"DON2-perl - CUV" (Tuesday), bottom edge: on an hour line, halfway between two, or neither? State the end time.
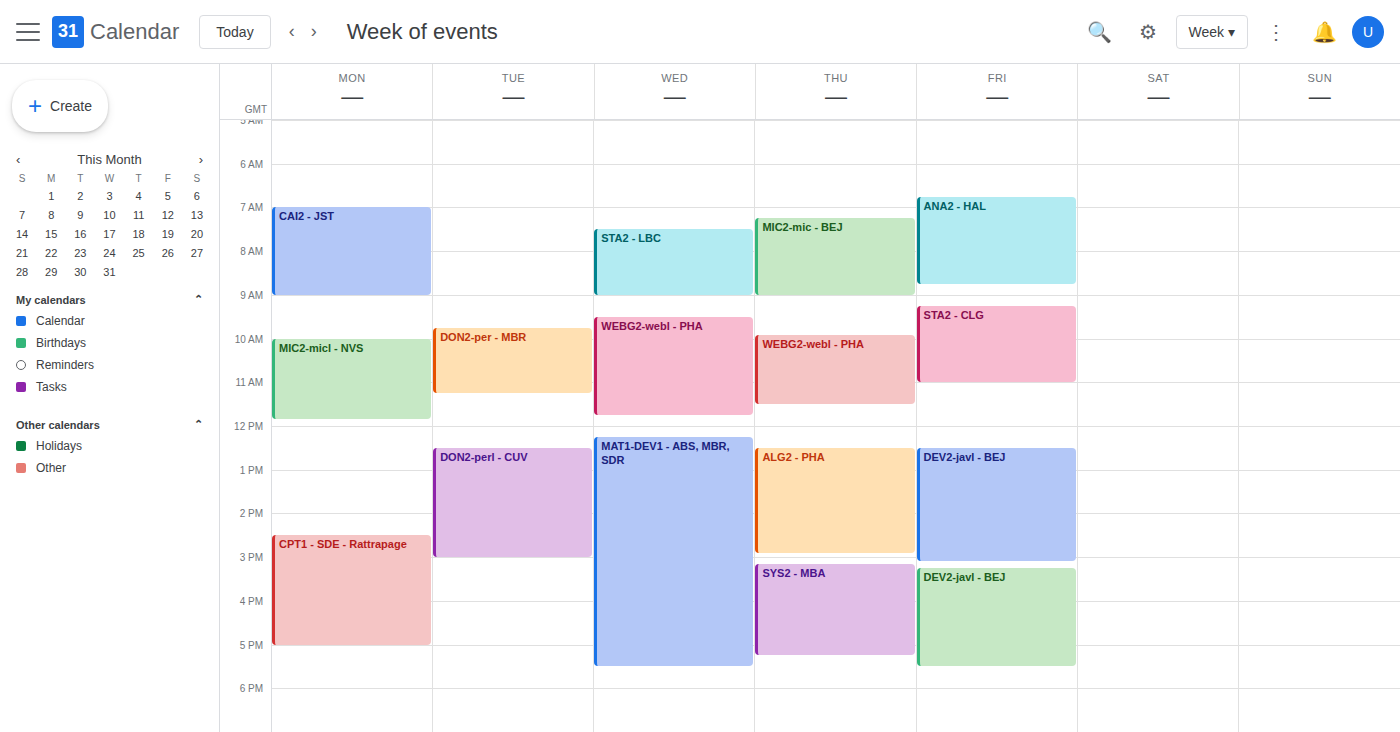
3:00 PM -- exactly on the 3 PM line.